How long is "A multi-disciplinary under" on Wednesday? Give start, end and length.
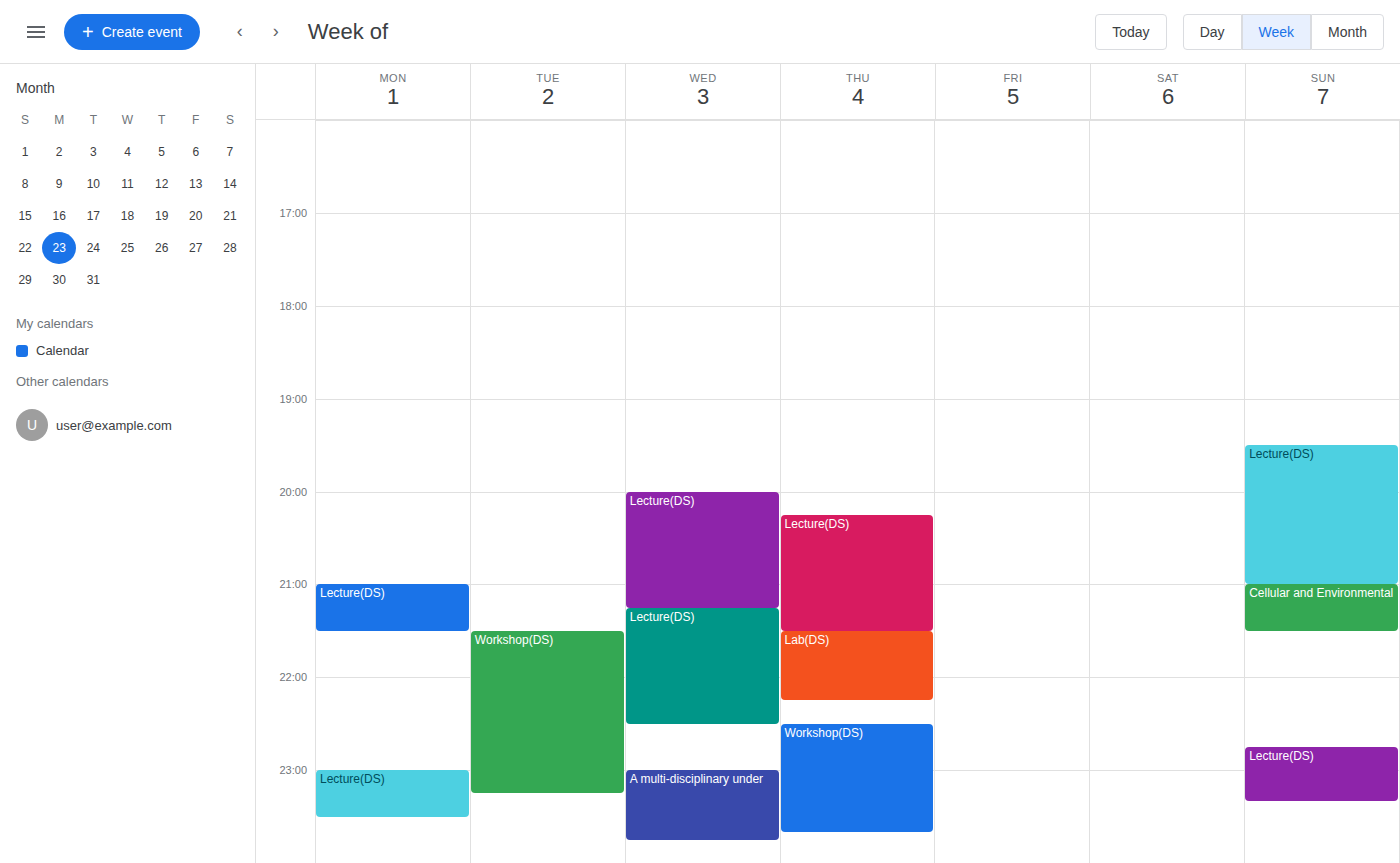
23:00 to 23:45, 45 minutes